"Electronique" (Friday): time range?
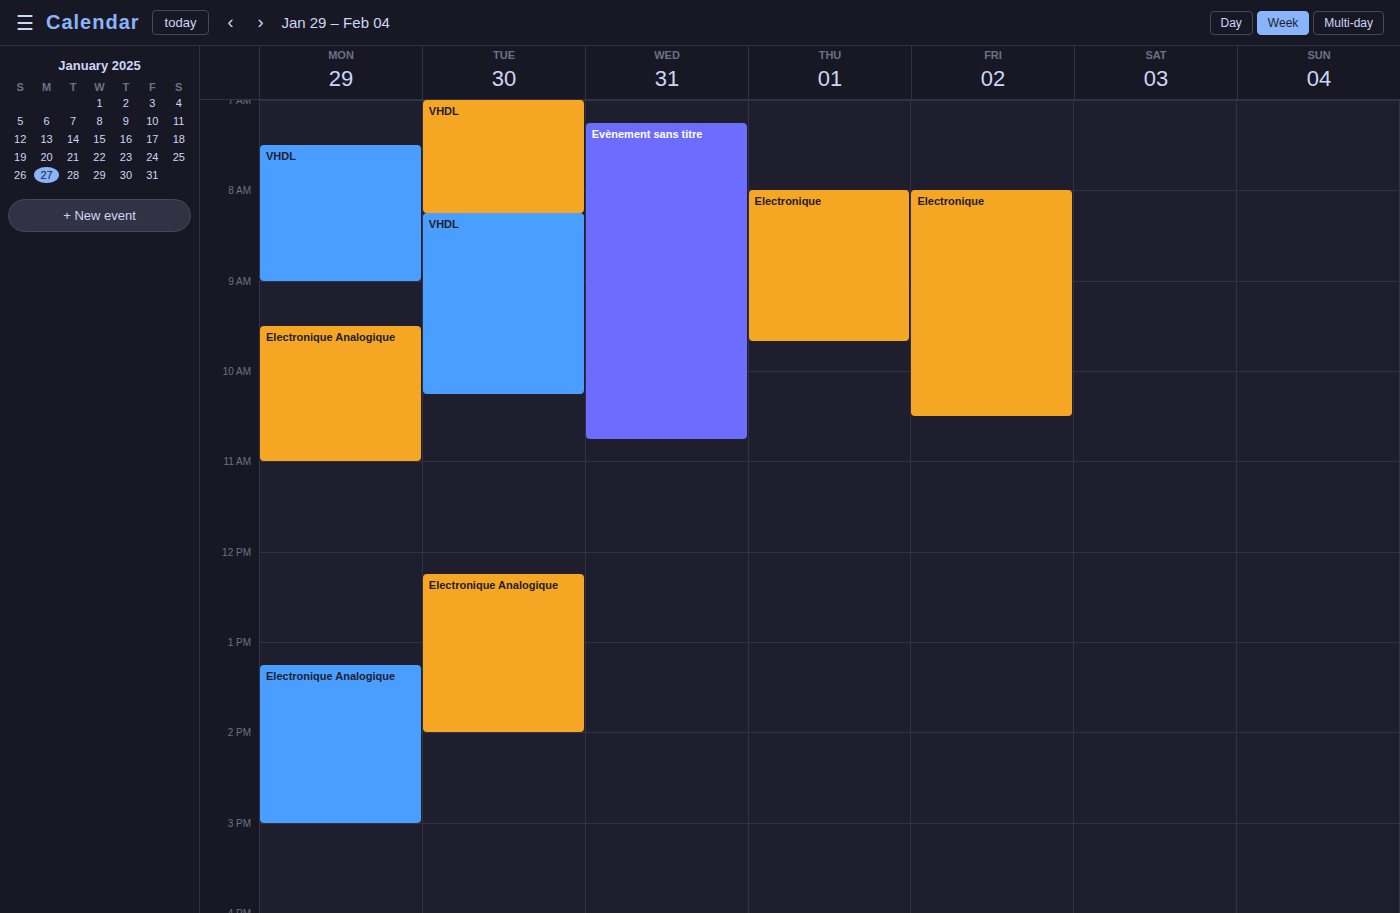
8:00 AM to 10:30 AM